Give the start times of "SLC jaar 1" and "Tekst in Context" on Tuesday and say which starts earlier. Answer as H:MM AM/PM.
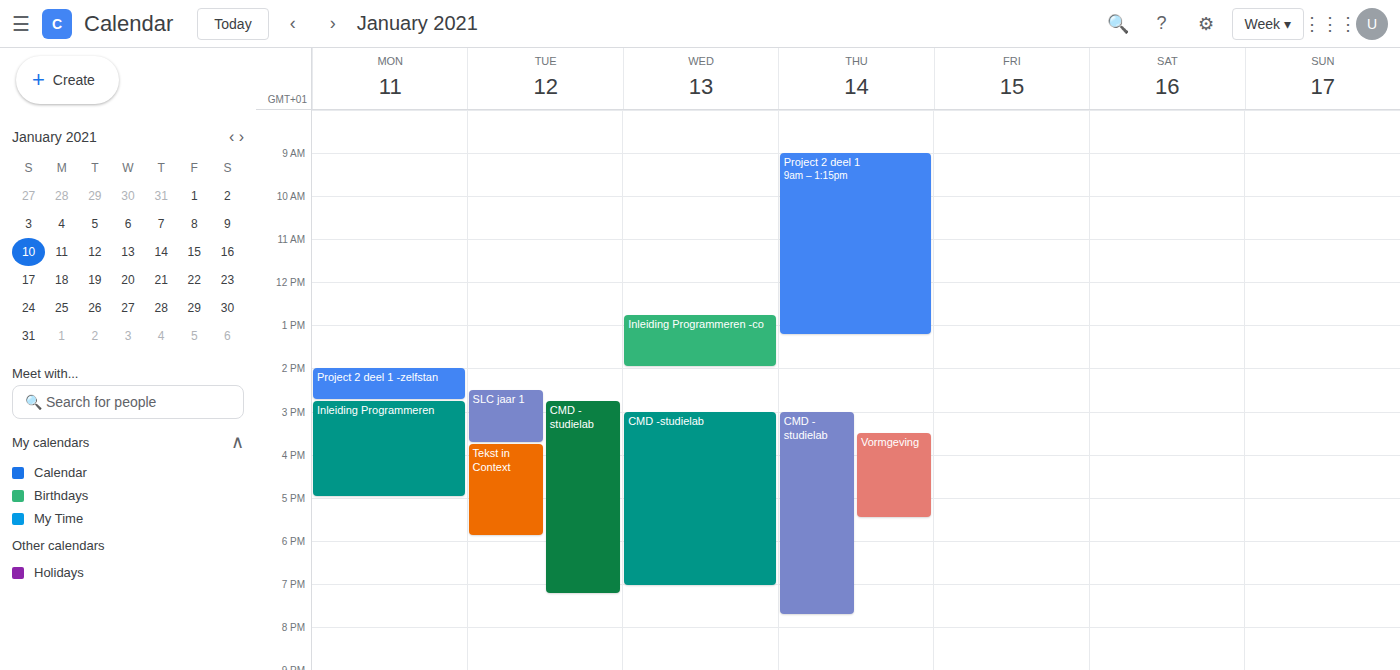
"SLC jaar 1" 2:30 PM; "Tekst in Context" 3:45 PM.